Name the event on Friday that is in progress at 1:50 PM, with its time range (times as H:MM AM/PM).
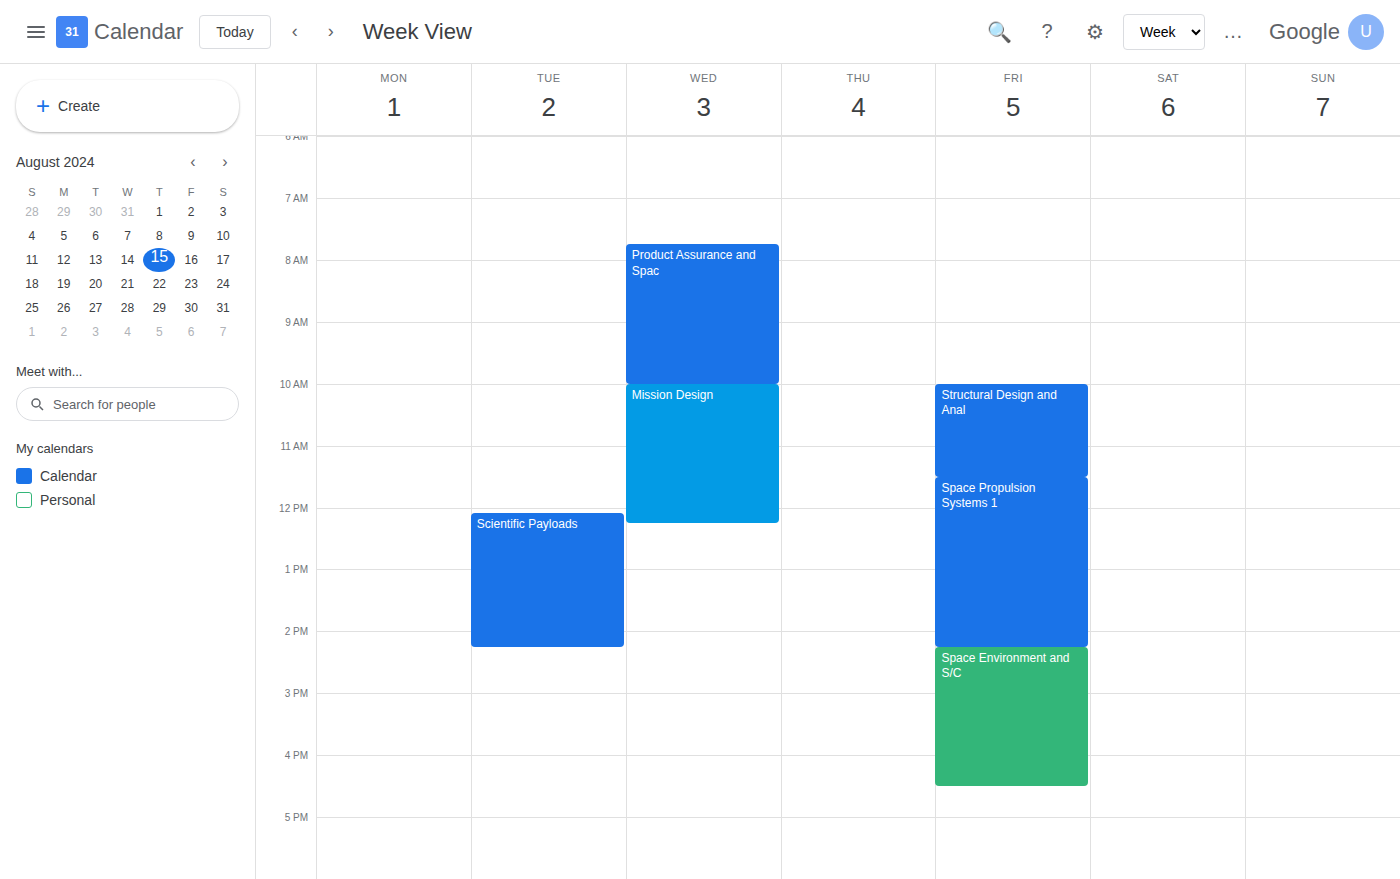
"Space Propulsion Systems 1", 11:30 AM to 2:15 PM